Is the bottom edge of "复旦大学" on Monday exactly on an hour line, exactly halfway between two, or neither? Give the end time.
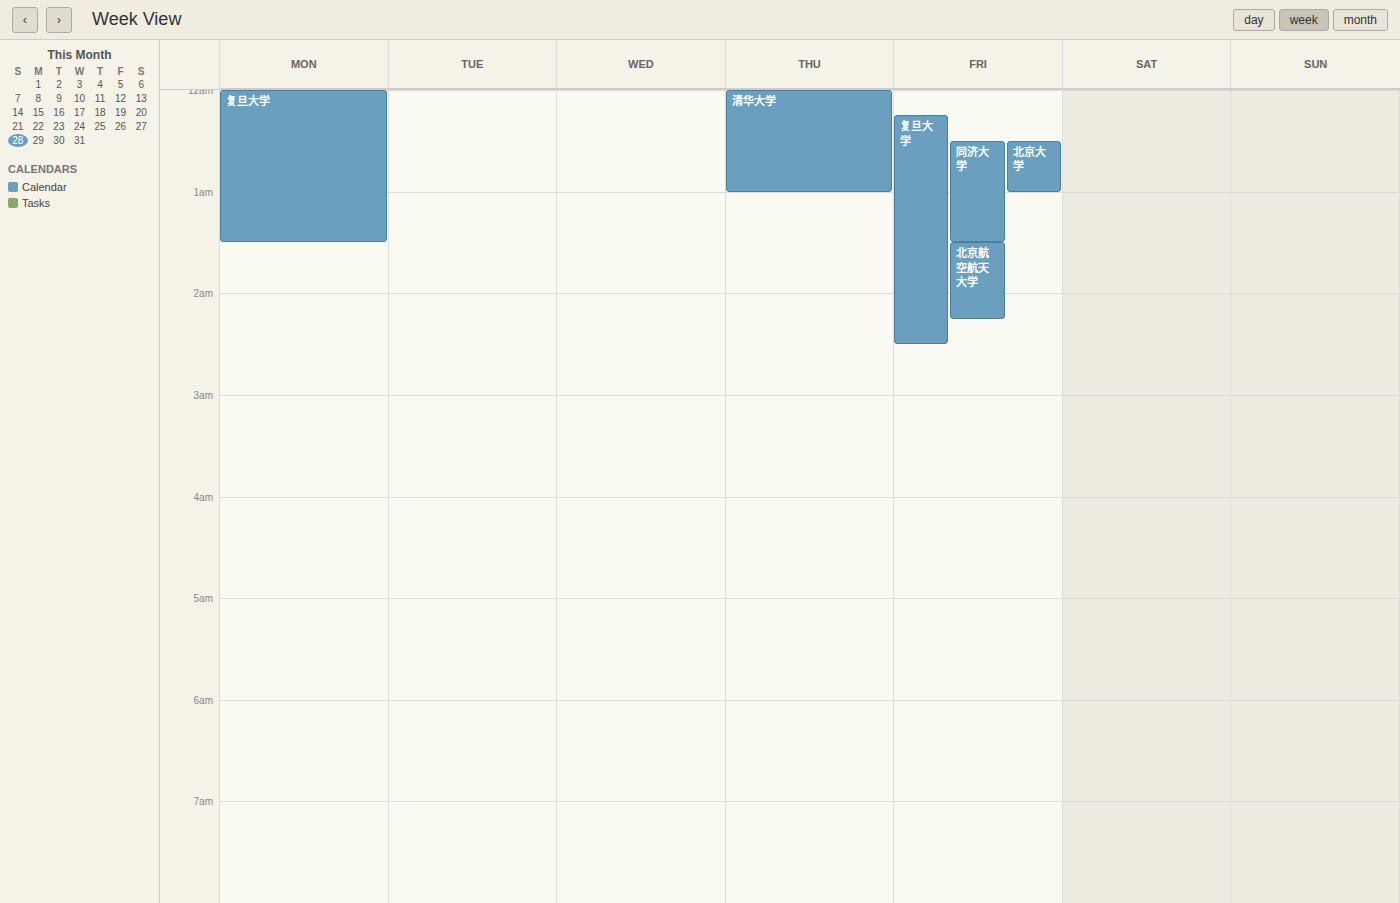
1:30 AM -- halfway between the 1 AM and 2 AM lines.